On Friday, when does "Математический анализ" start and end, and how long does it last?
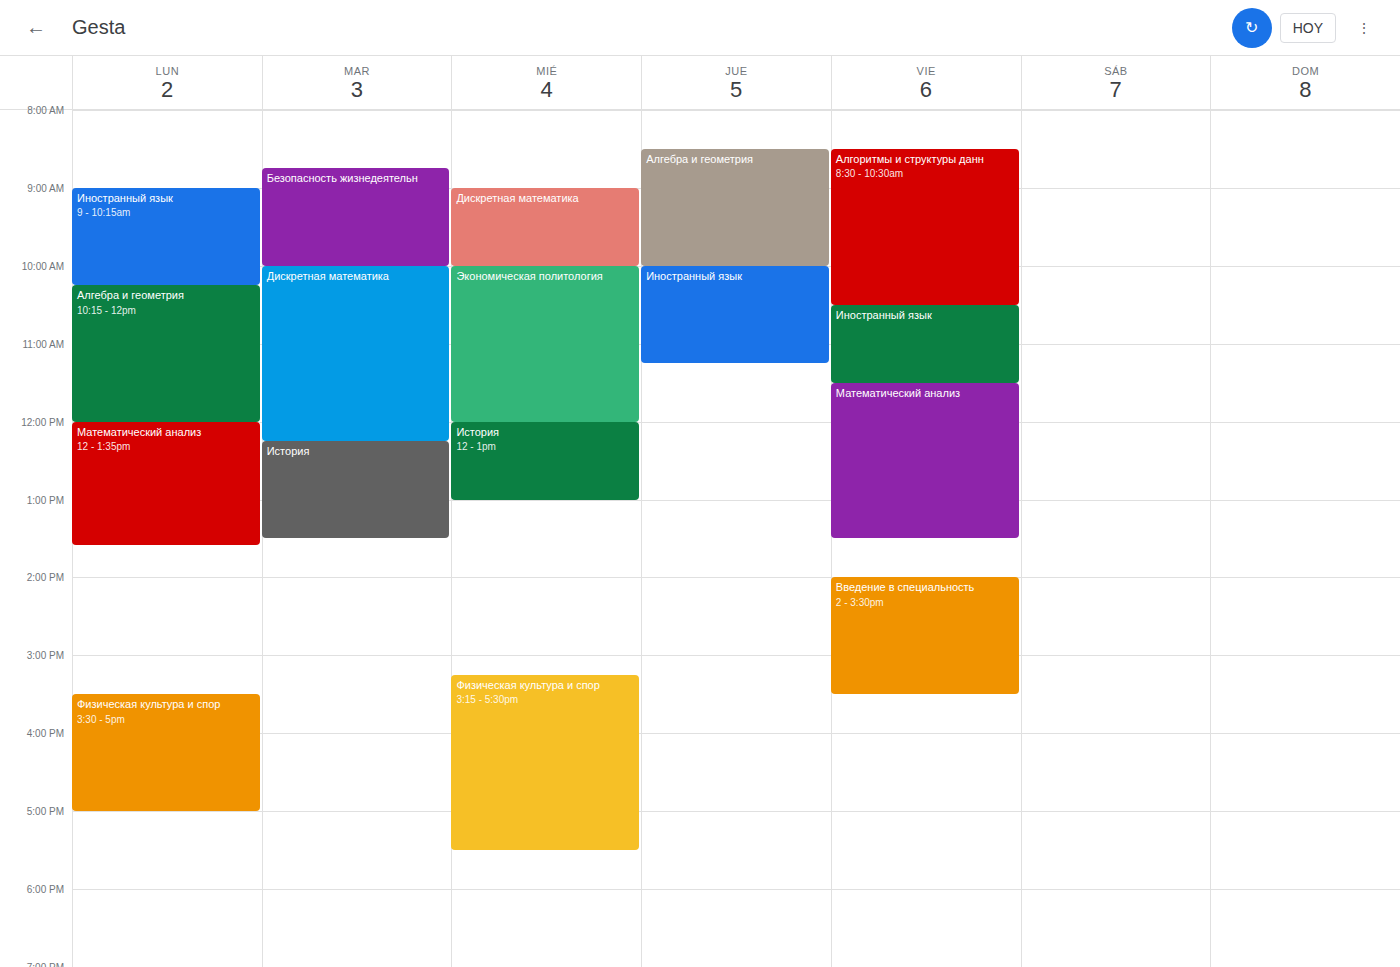
11:30 AM to 1:30 PM, 2 hours